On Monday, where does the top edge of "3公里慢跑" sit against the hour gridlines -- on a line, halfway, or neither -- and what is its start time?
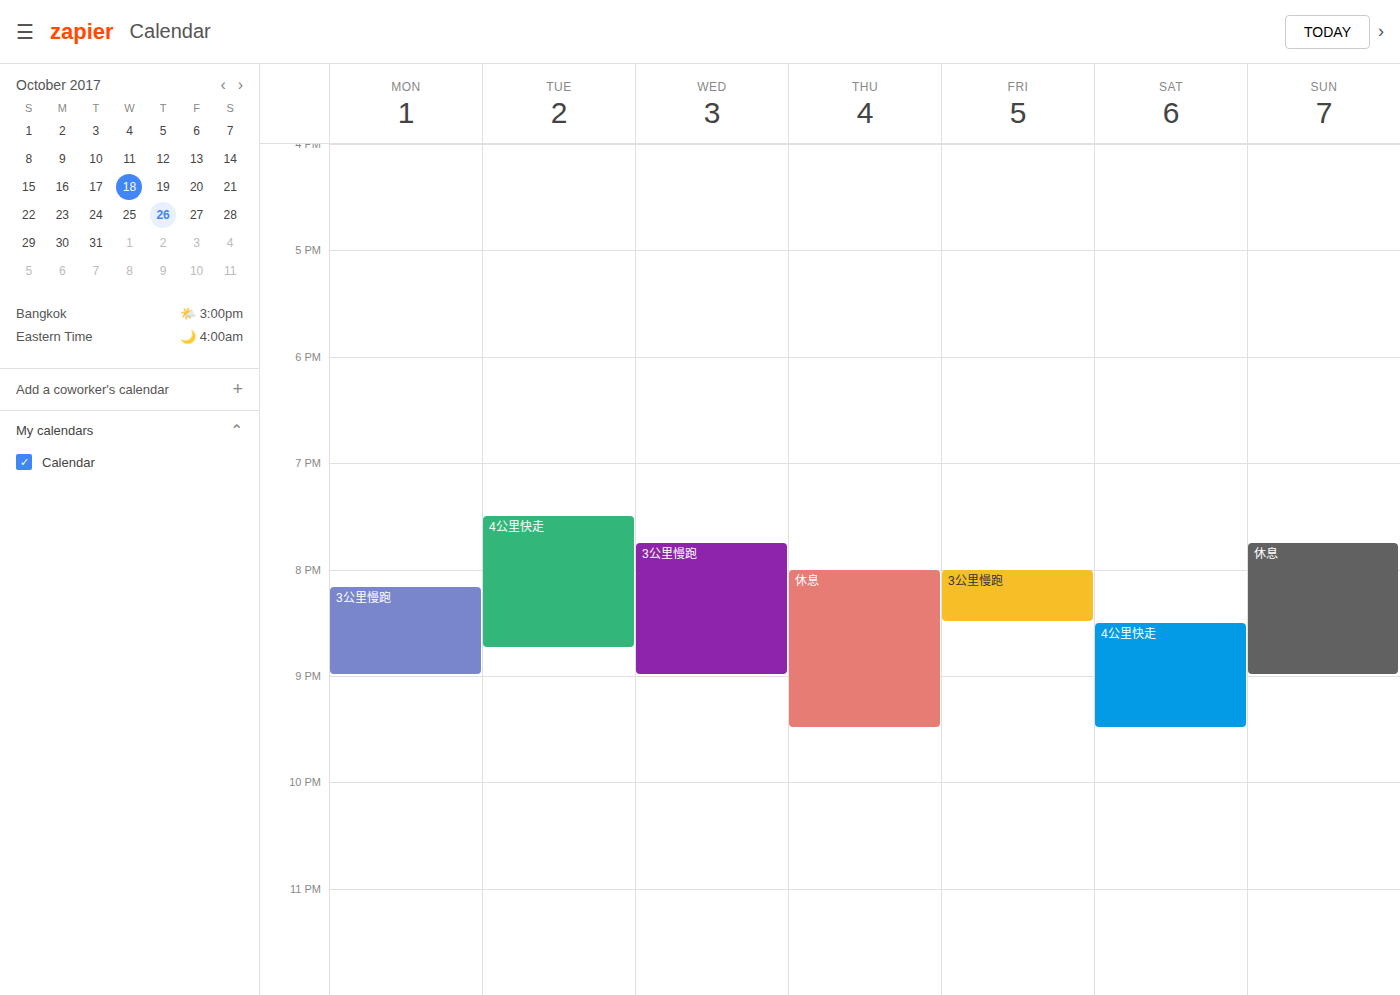
8:10 PM -- neither: 10 minutes below the 8 PM line and 50 minutes above the 9 PM line.